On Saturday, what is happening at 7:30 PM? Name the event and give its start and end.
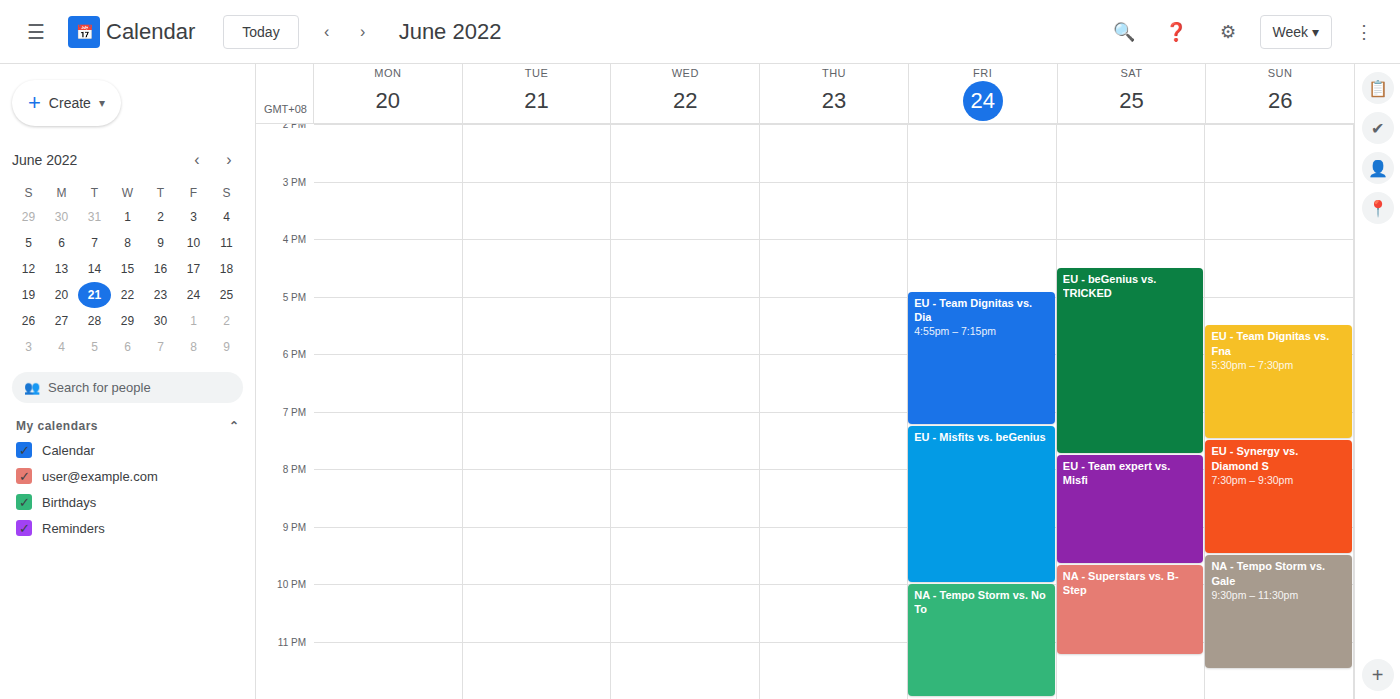
"EU - beGenius vs. TRICKED", 4:30 PM to 7:45 PM